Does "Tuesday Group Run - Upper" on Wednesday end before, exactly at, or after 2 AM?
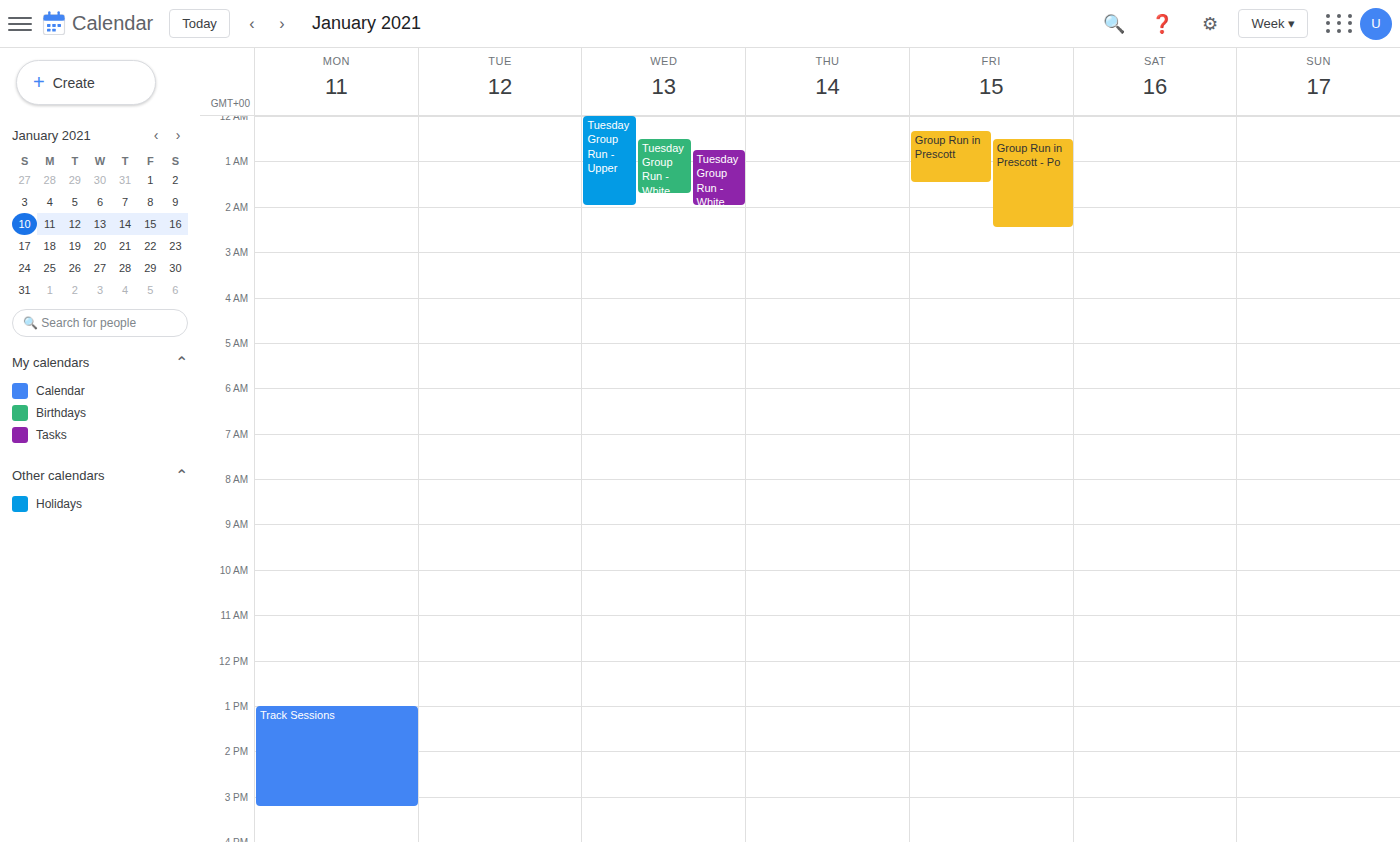
2:00 AM -- exactly at 2 AM, on the 2 AM line.